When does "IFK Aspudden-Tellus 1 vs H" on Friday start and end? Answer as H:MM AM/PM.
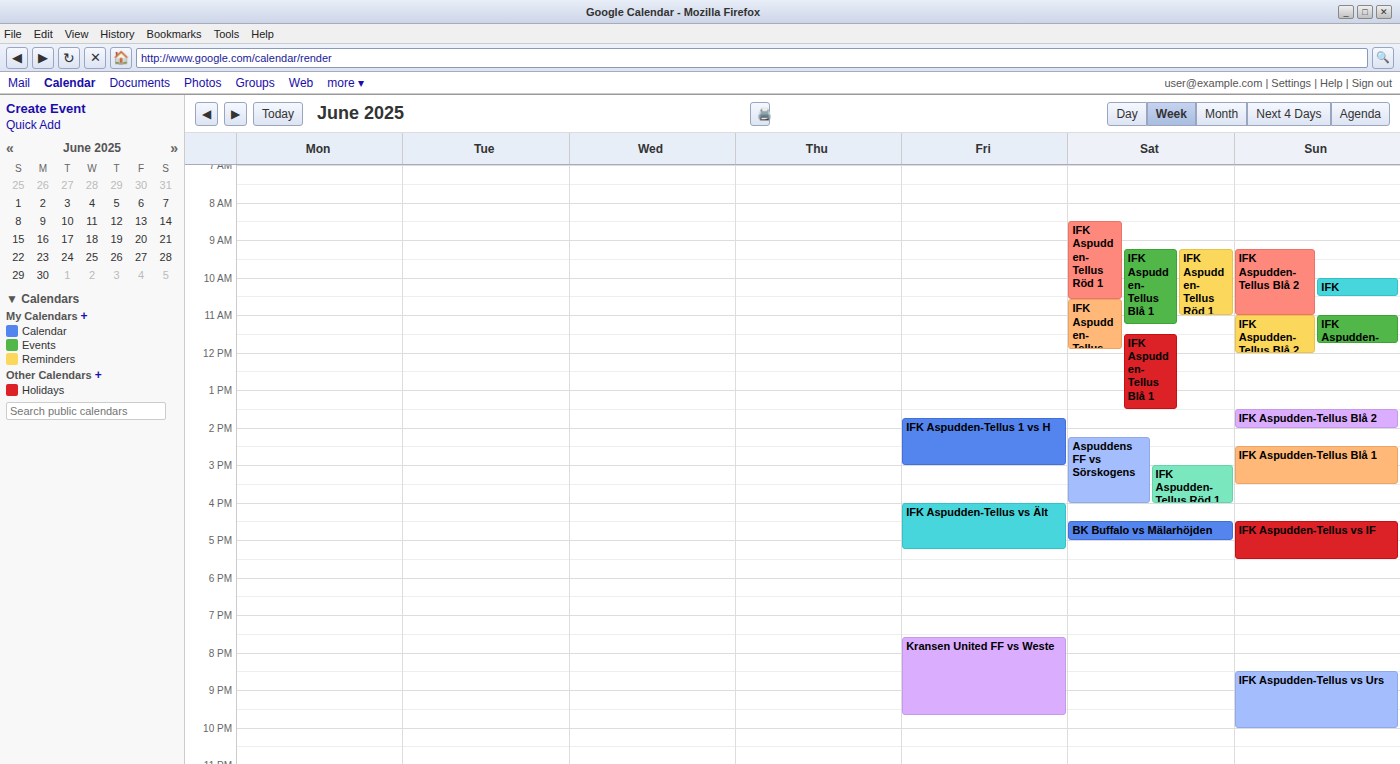
1:45 PM to 3:00 PM